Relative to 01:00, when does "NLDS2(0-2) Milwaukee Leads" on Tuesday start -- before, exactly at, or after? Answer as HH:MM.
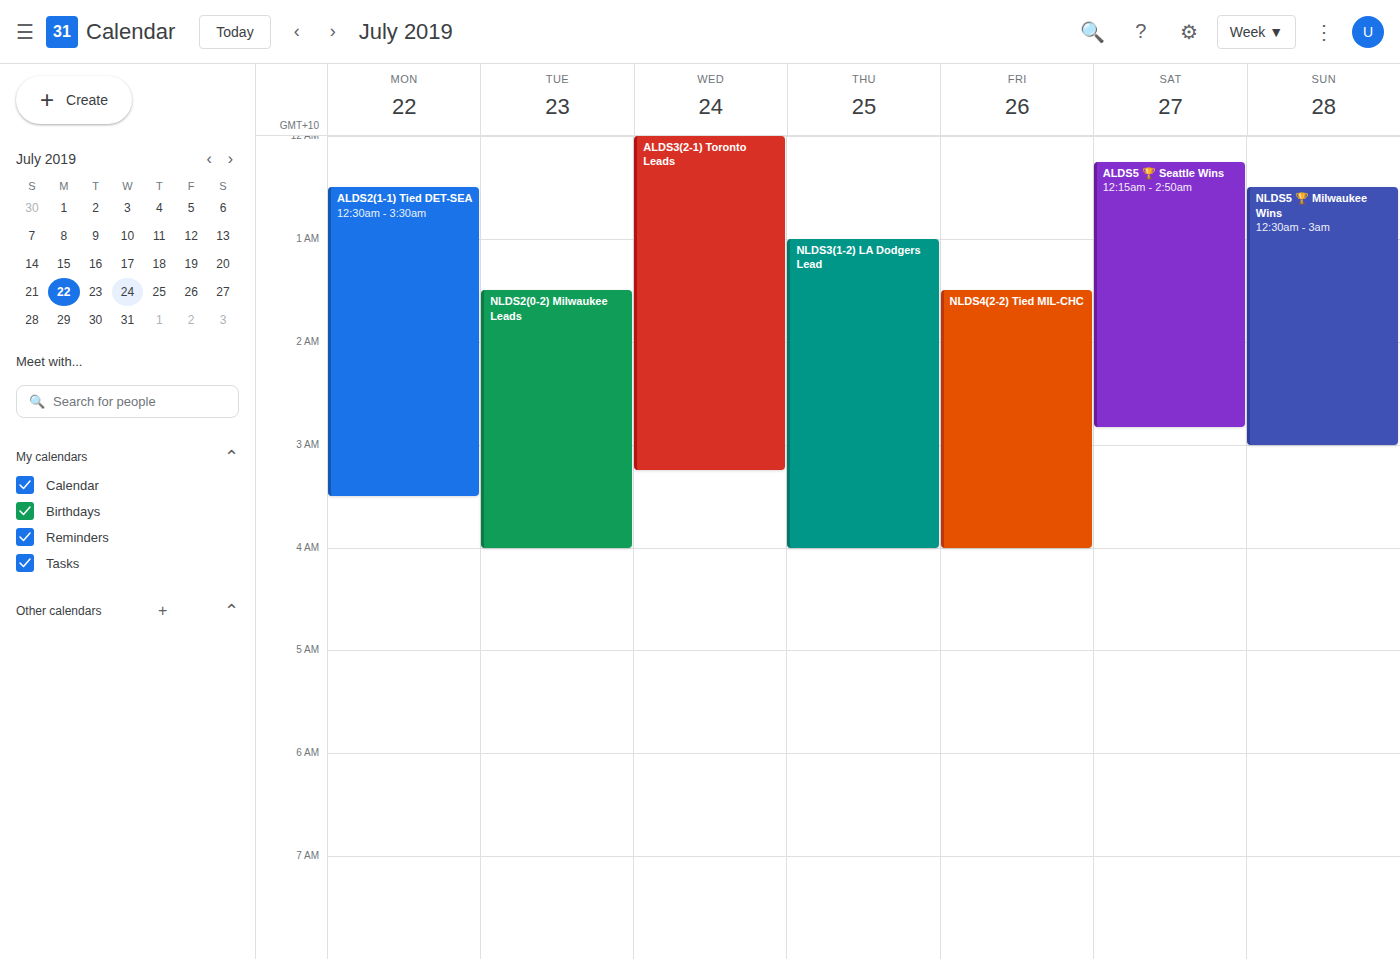
01:30 -- after 01:00, 30 minutes below the 01:00 line.